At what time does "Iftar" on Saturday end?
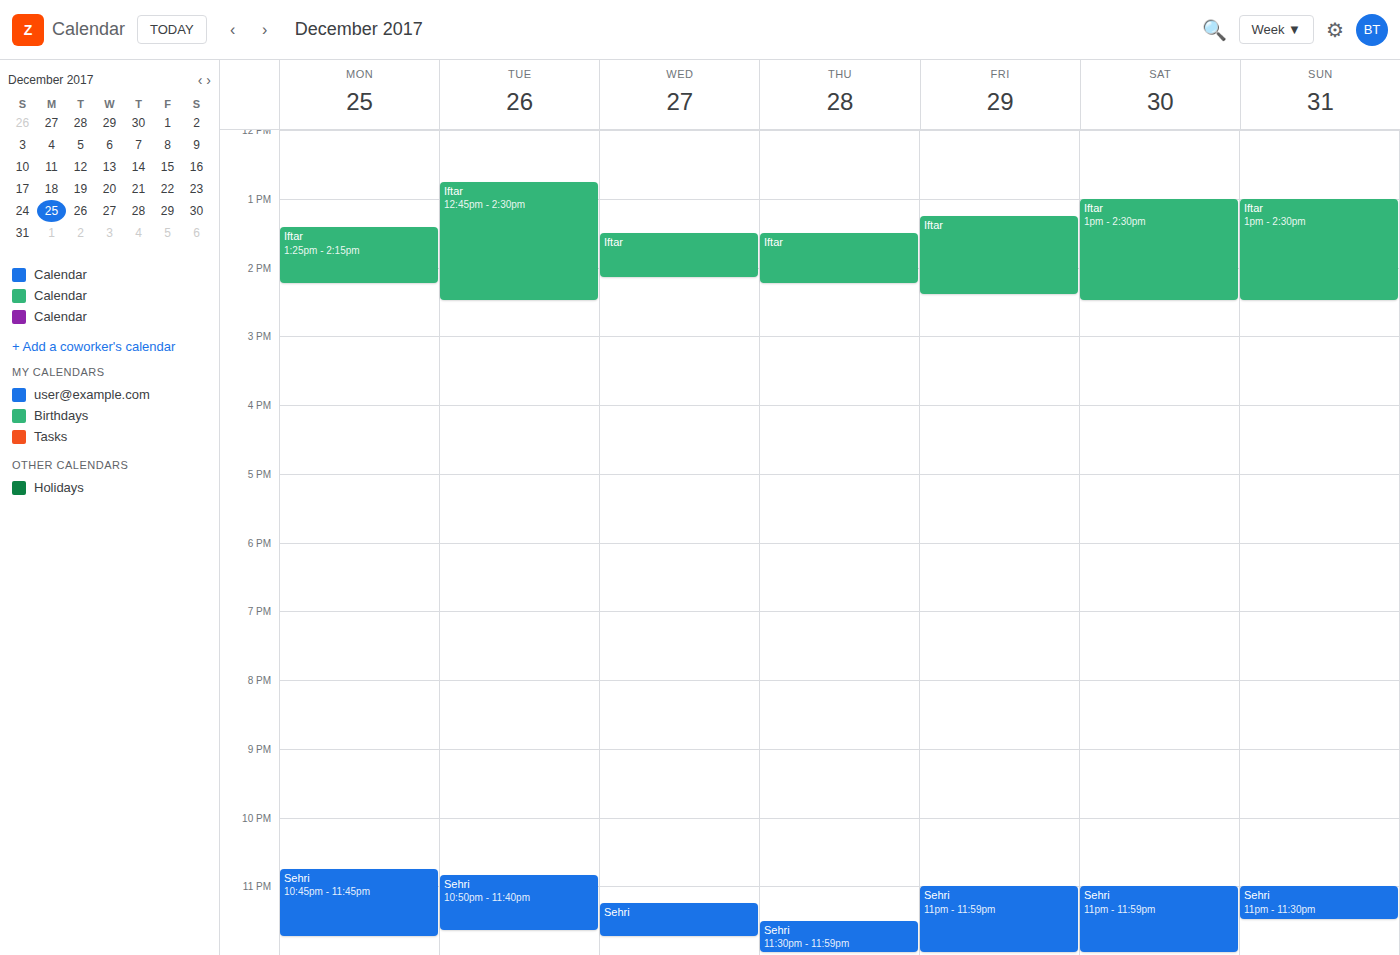
2:30 PM